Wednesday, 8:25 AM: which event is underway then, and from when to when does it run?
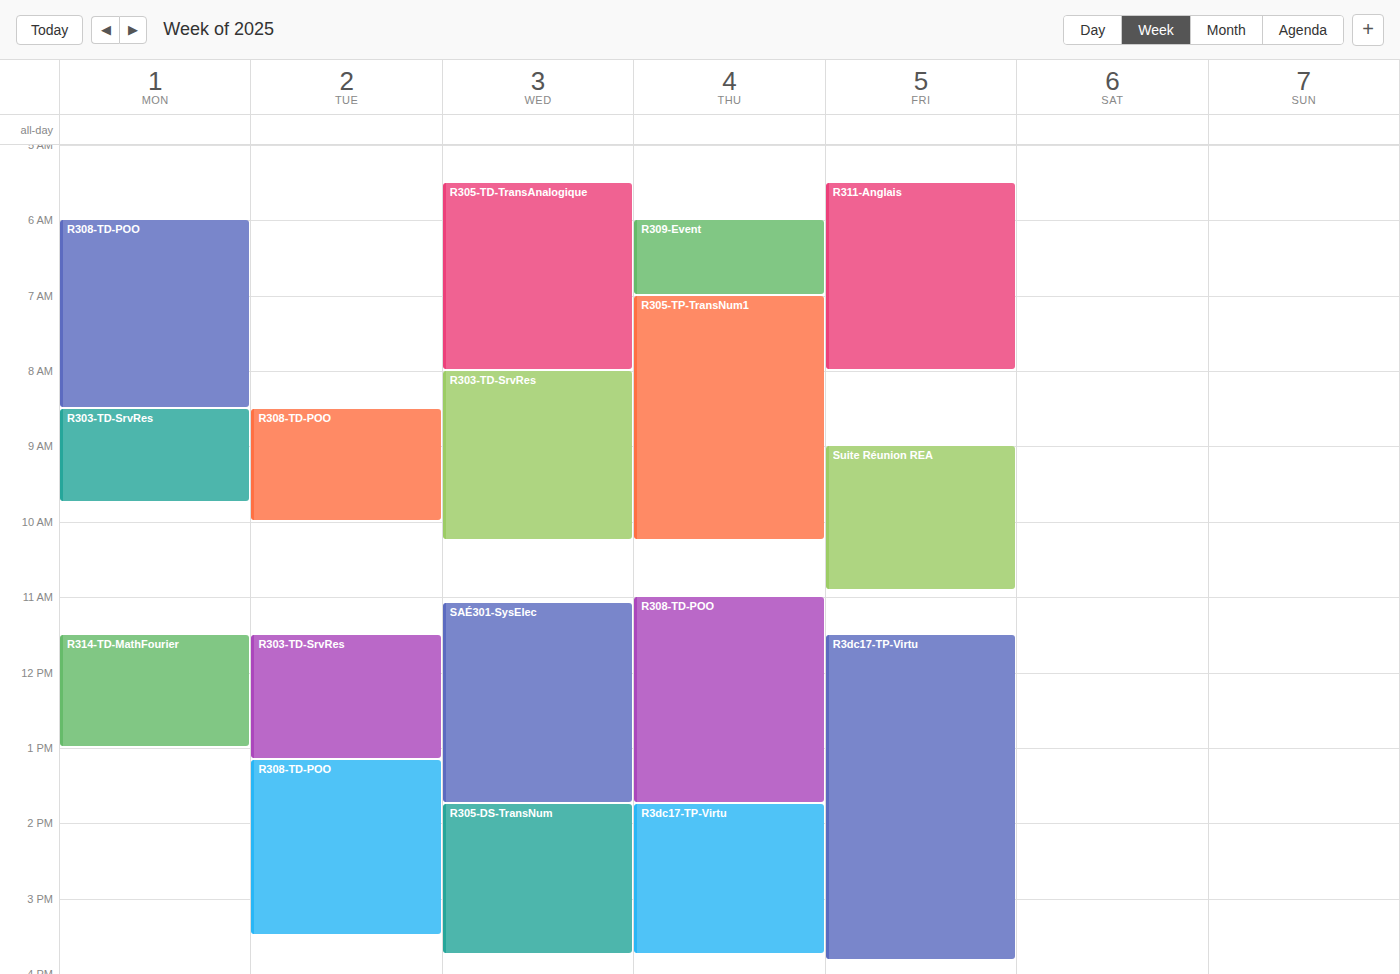
"R303-TD-SrvRes", 8:00 AM to 10:15 AM